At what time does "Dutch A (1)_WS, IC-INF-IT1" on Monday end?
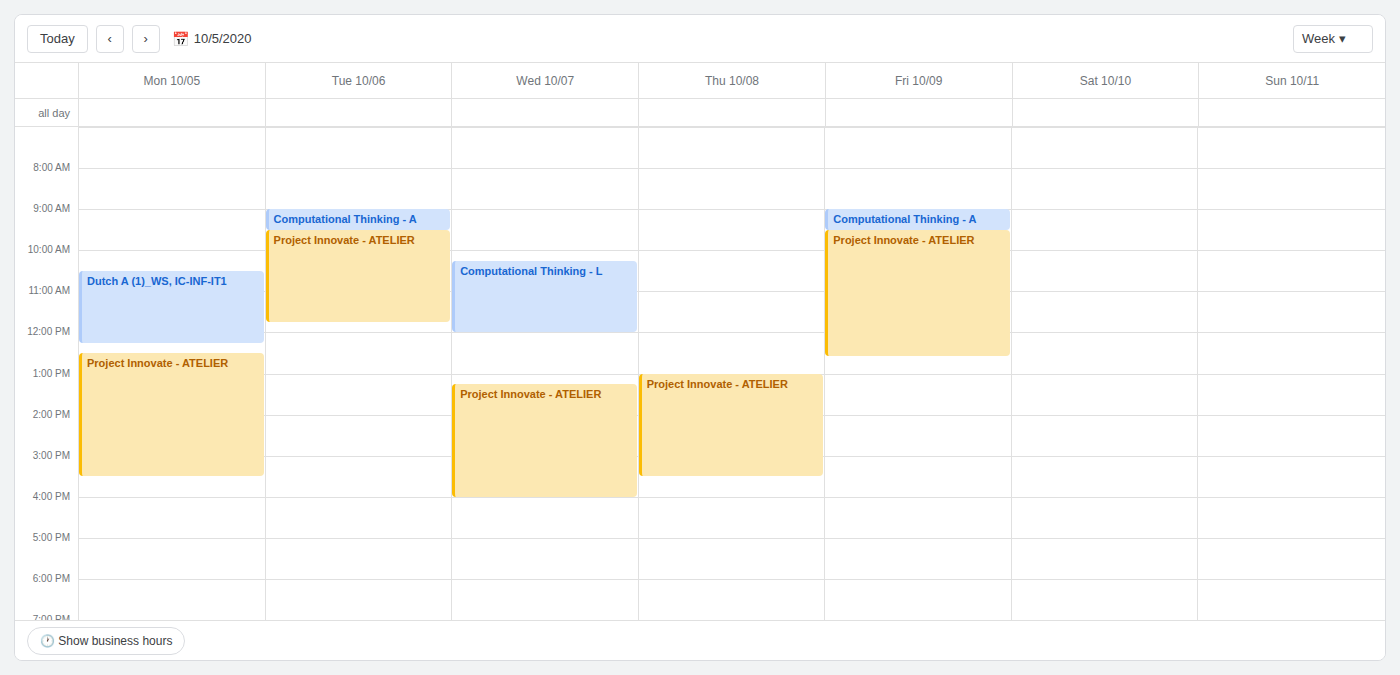
12:15